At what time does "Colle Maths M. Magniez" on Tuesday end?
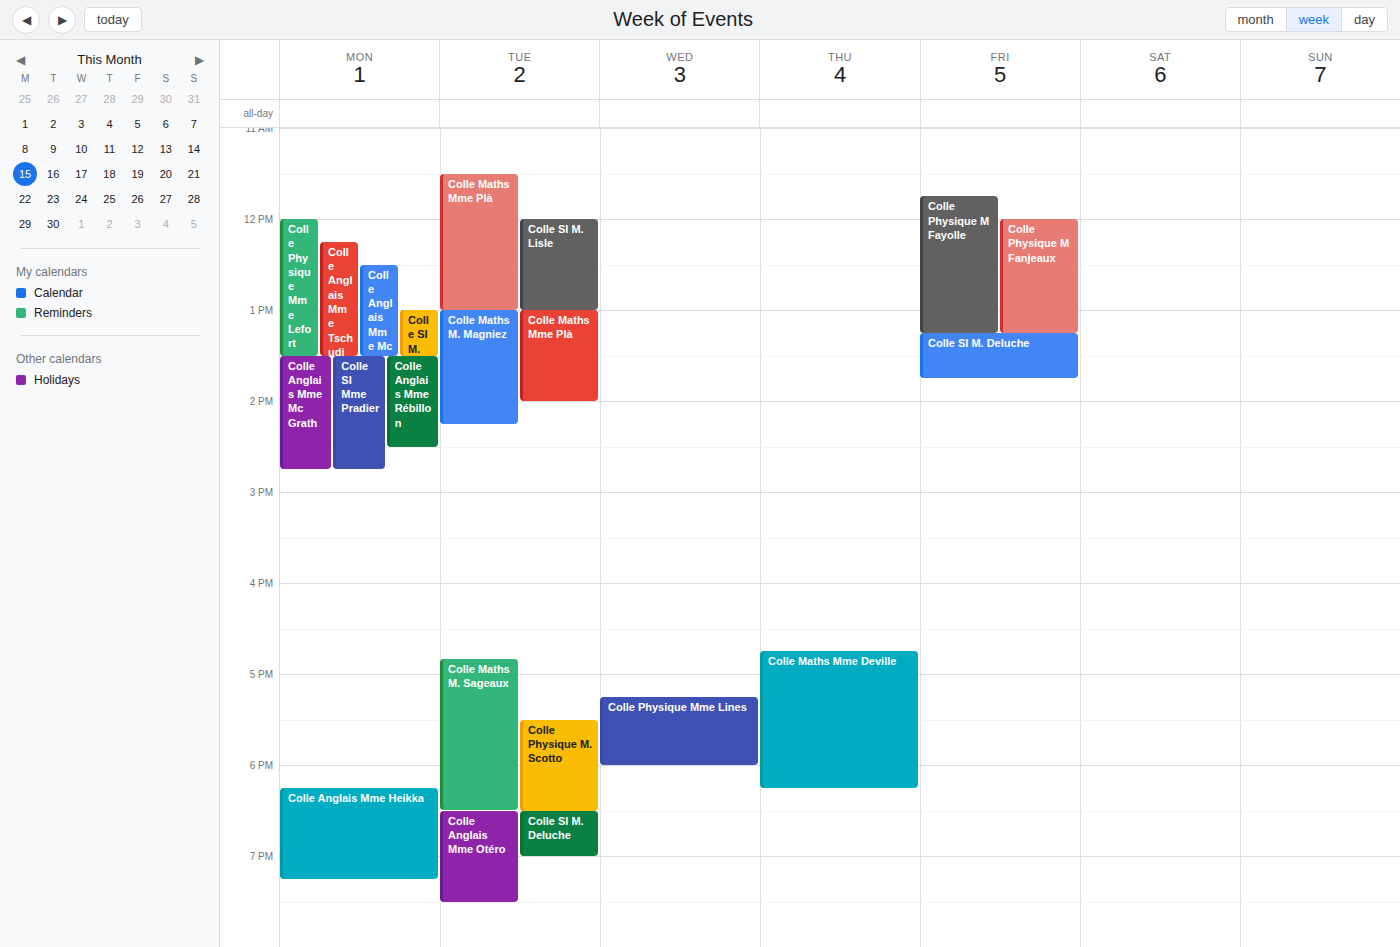
2:15 PM